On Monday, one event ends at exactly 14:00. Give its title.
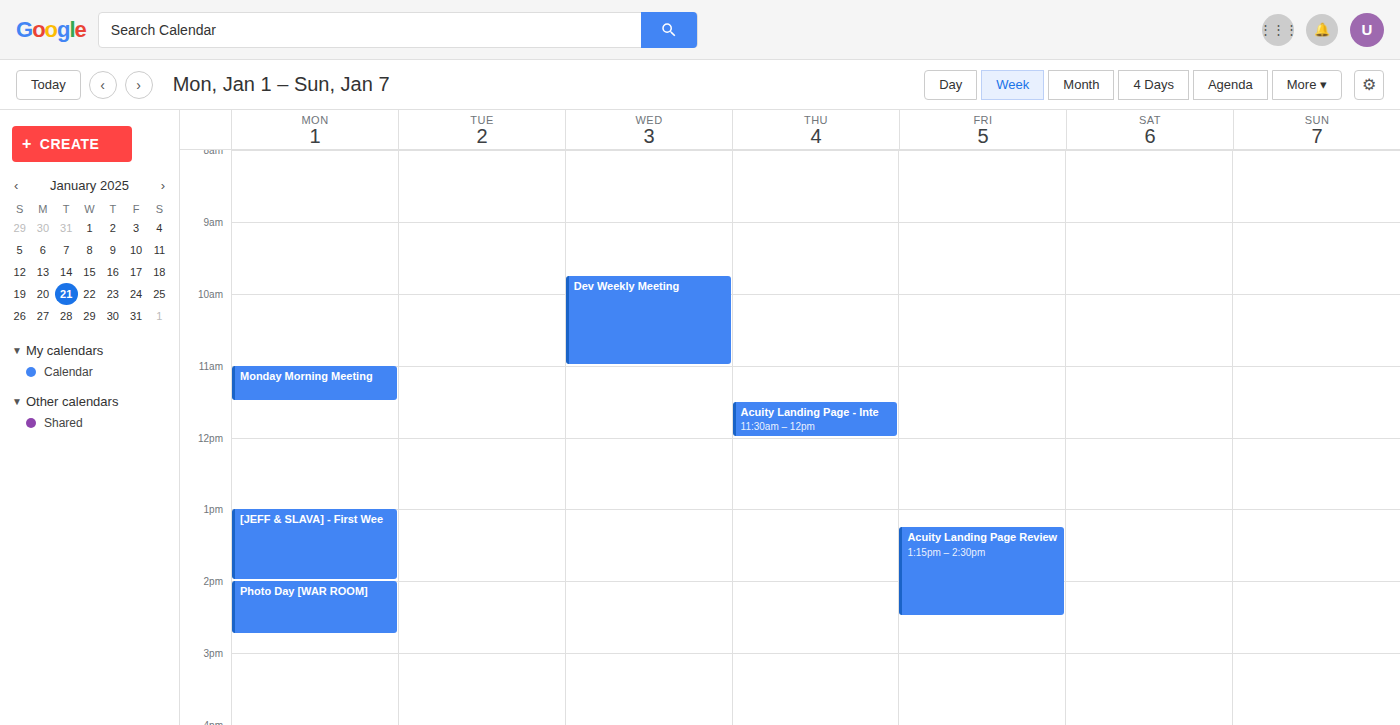
"[JEFF & SLAVA] - First Wee"